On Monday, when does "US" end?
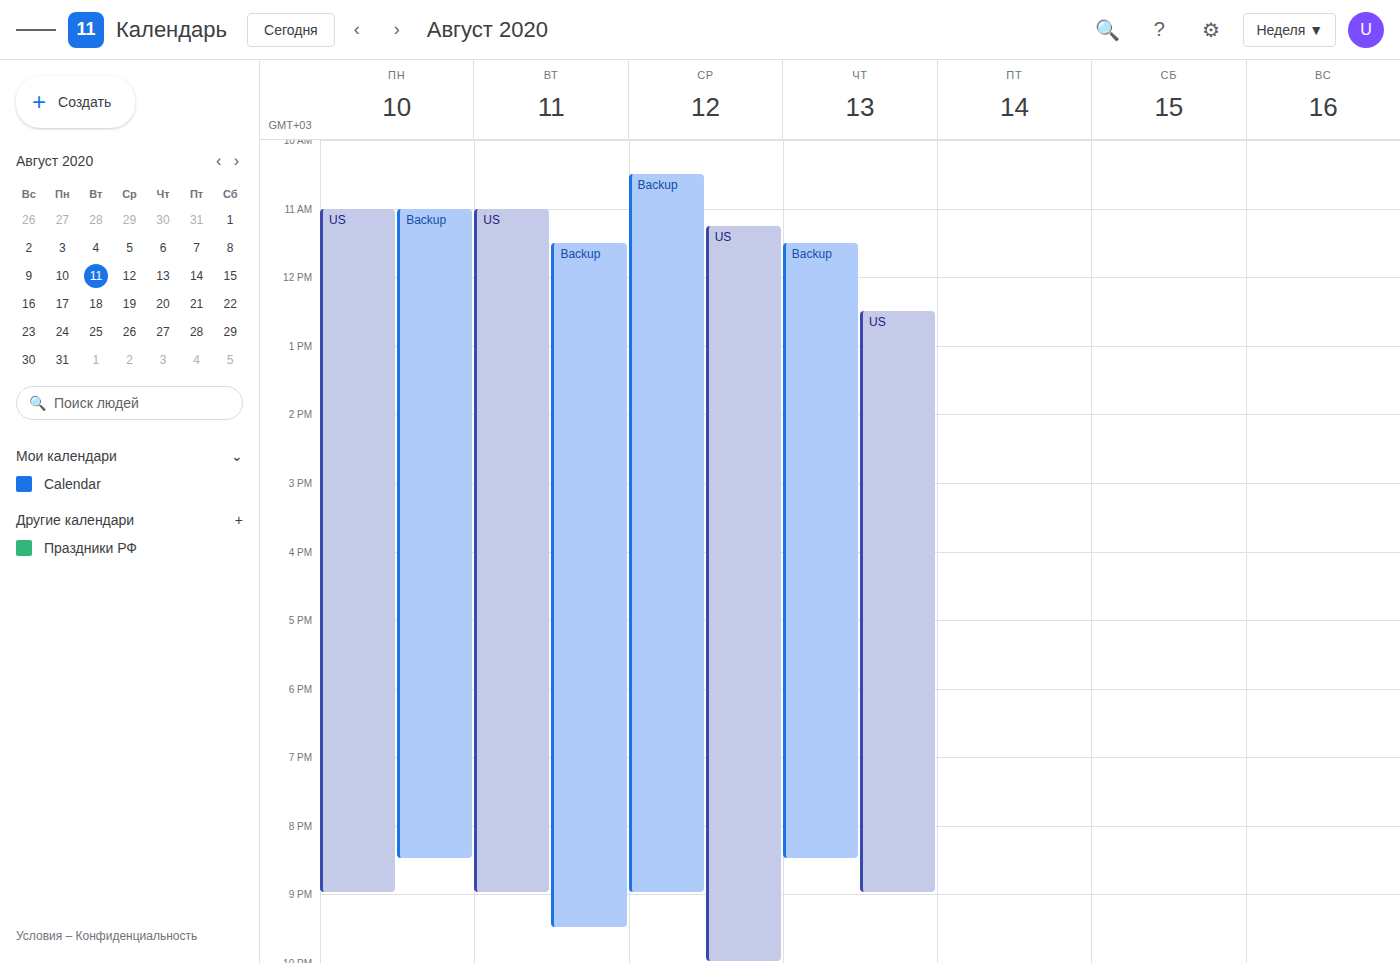
21:00